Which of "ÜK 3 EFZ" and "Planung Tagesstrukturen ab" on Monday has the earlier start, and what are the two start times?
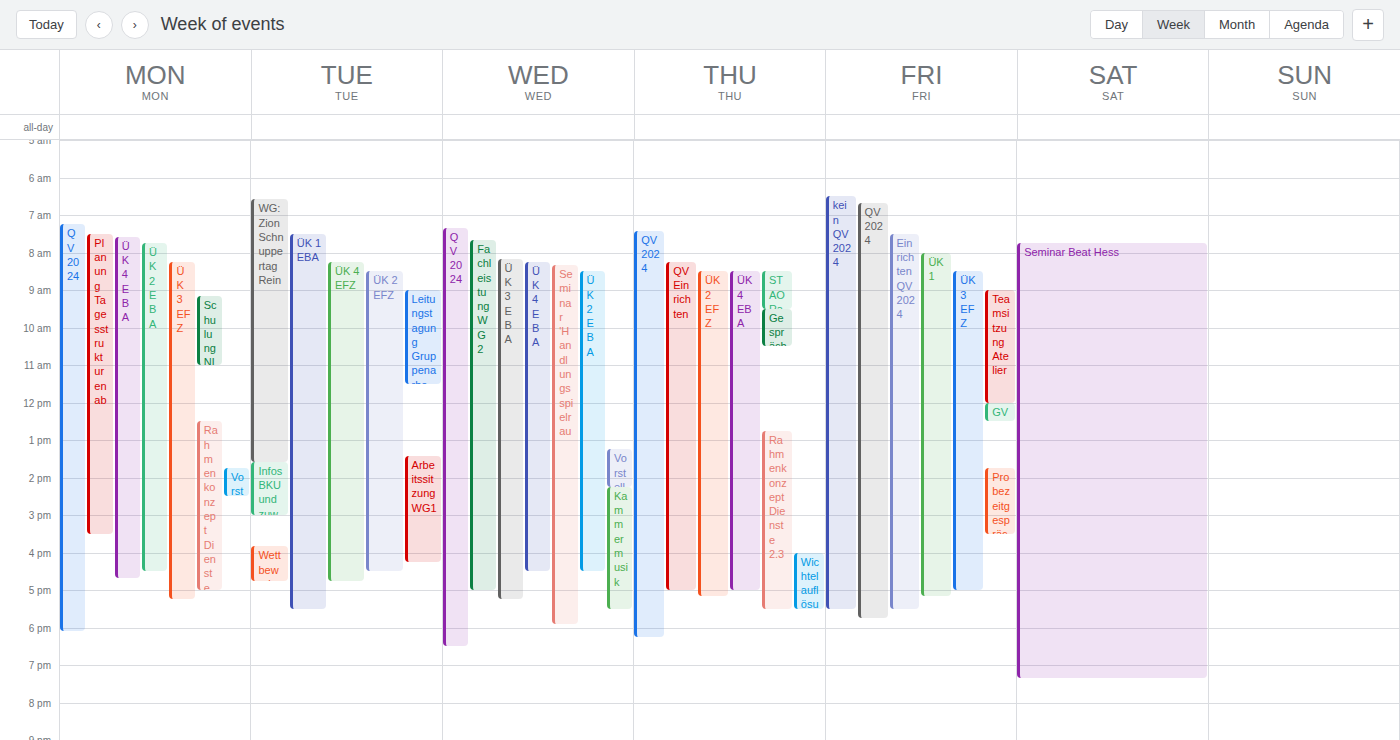
"Planung Tagesstrukturen ab" 7:30 AM; "ÜK 3 EFZ" 8:15 AM.